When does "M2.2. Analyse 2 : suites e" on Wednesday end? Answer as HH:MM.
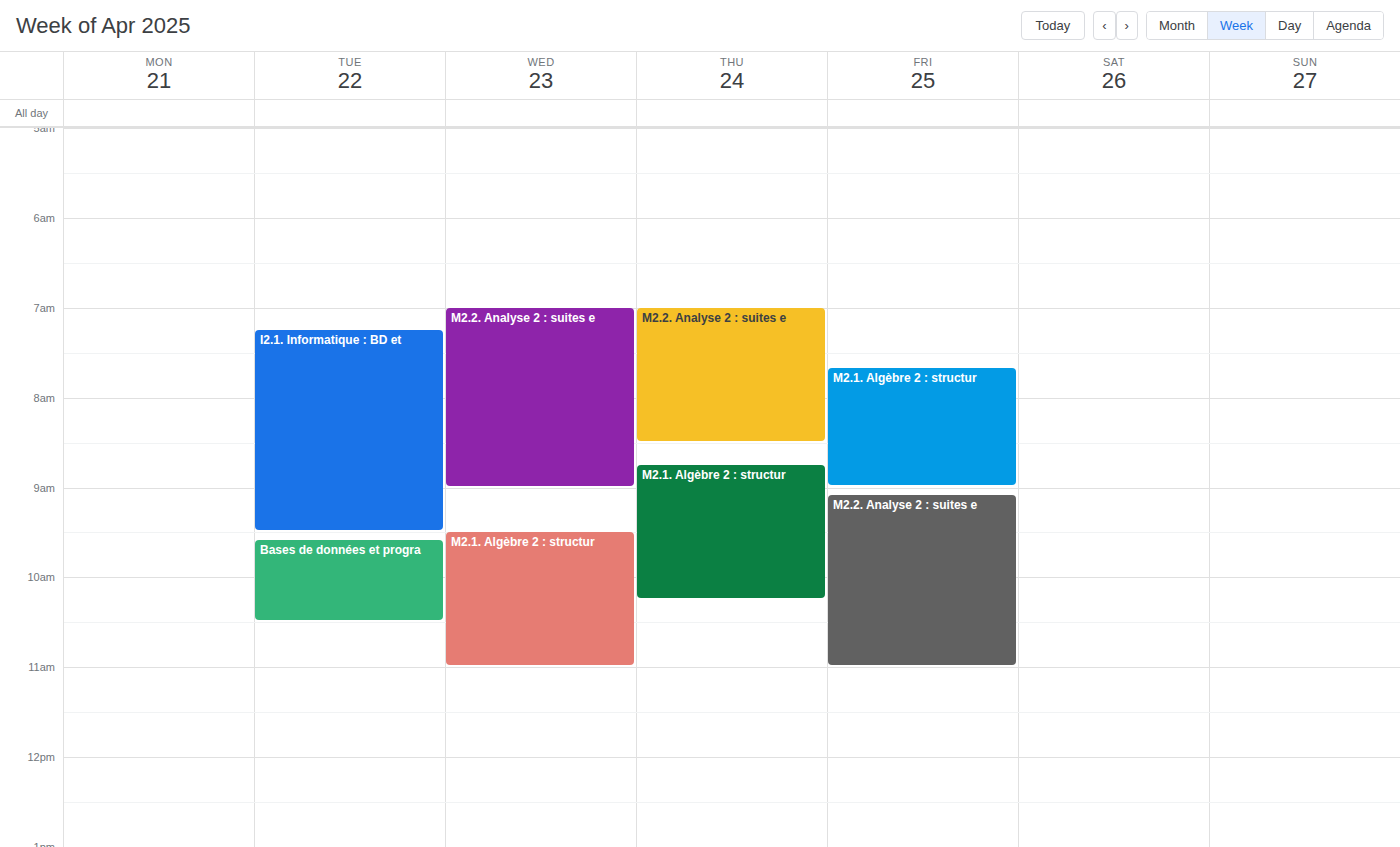
09:00